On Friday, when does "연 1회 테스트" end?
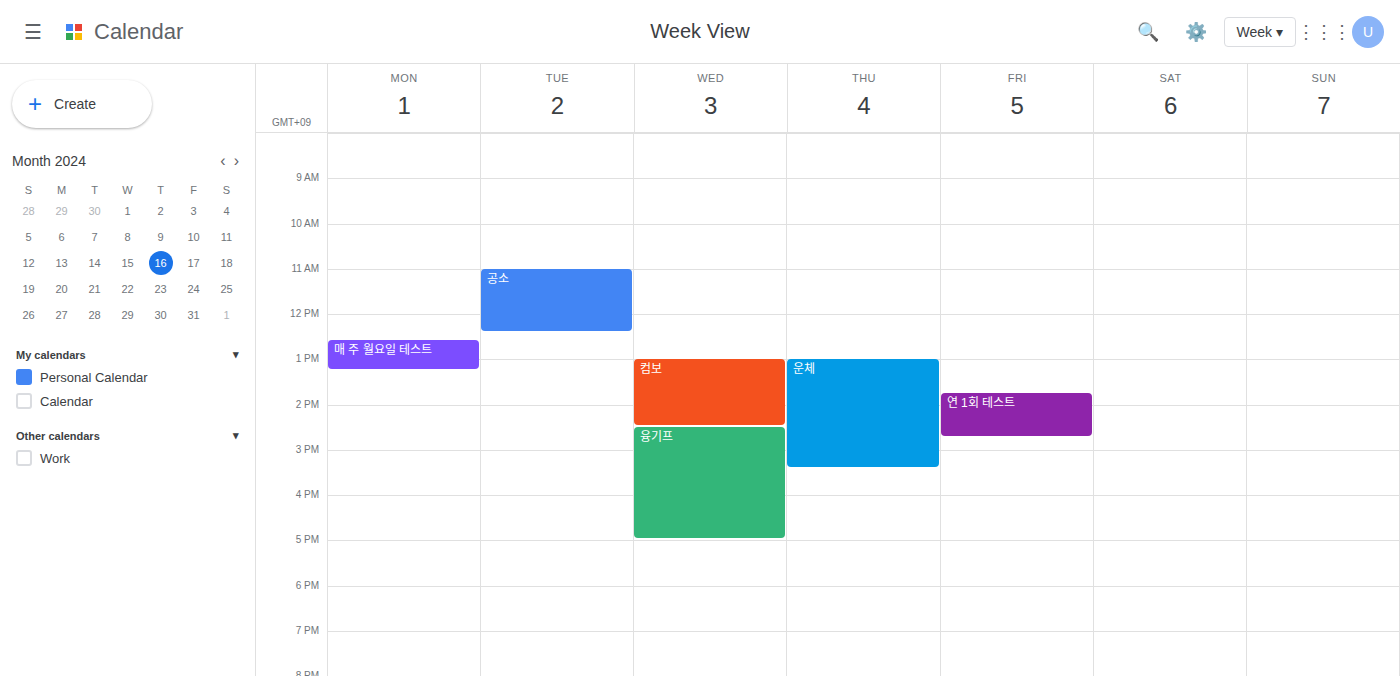
2:45 PM